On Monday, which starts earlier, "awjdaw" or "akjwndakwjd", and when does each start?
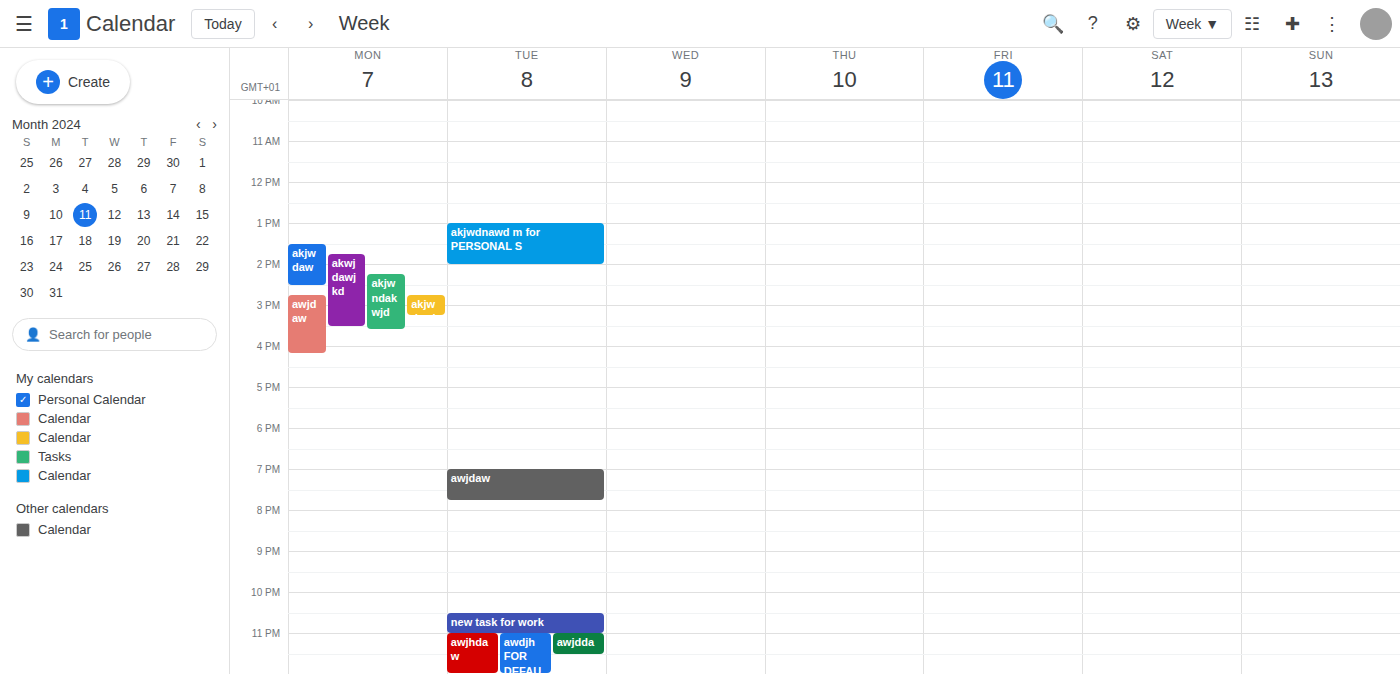
"akjwndakwjd" 2:15 PM; "awjdaw" 2:45 PM.